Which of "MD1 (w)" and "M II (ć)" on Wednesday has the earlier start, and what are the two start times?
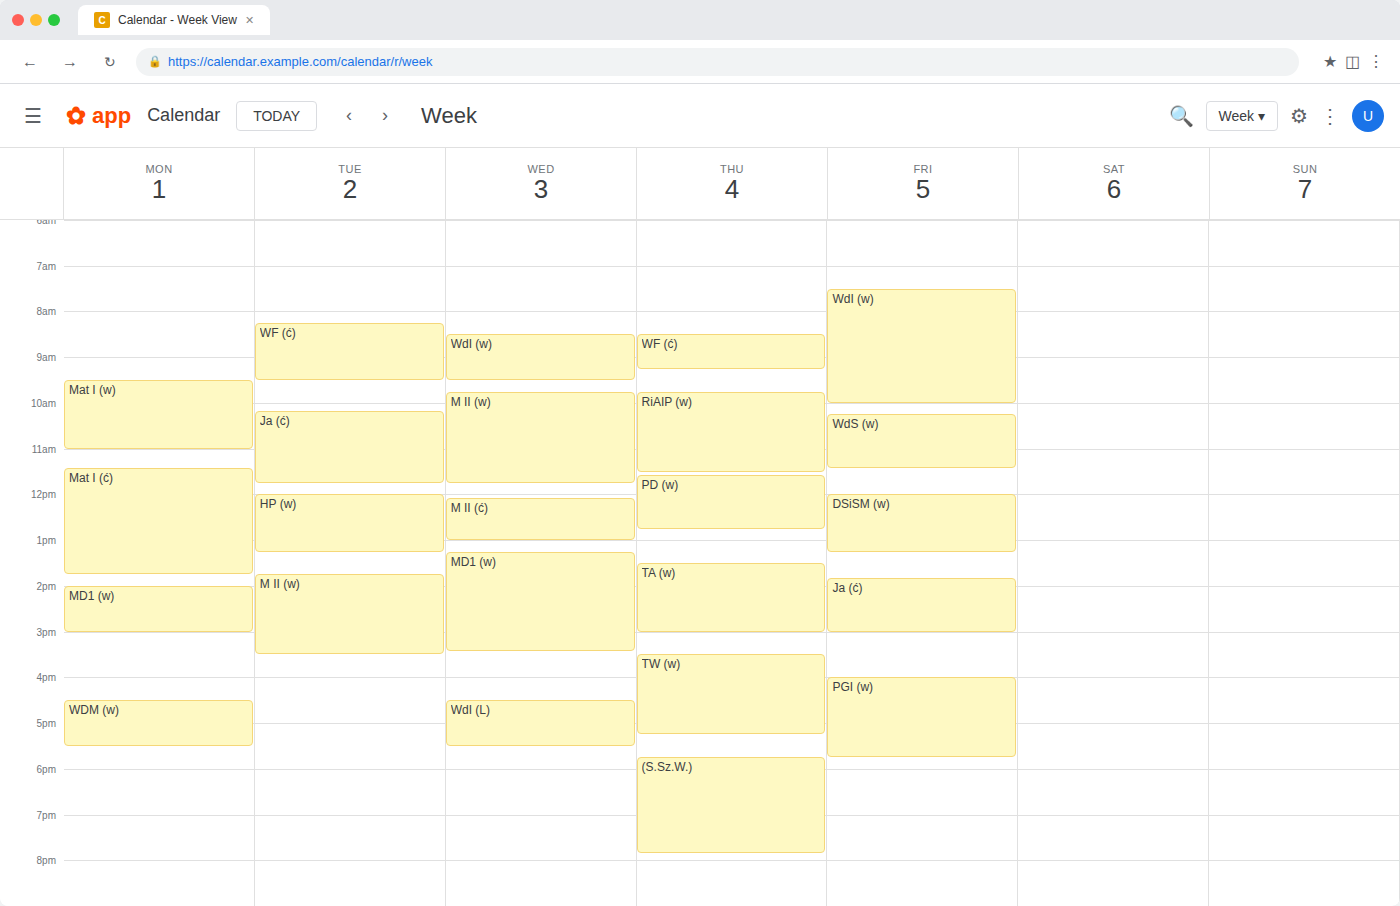
"M II (ć)" 12:05 PM; "MD1 (w)" 1:15 PM.